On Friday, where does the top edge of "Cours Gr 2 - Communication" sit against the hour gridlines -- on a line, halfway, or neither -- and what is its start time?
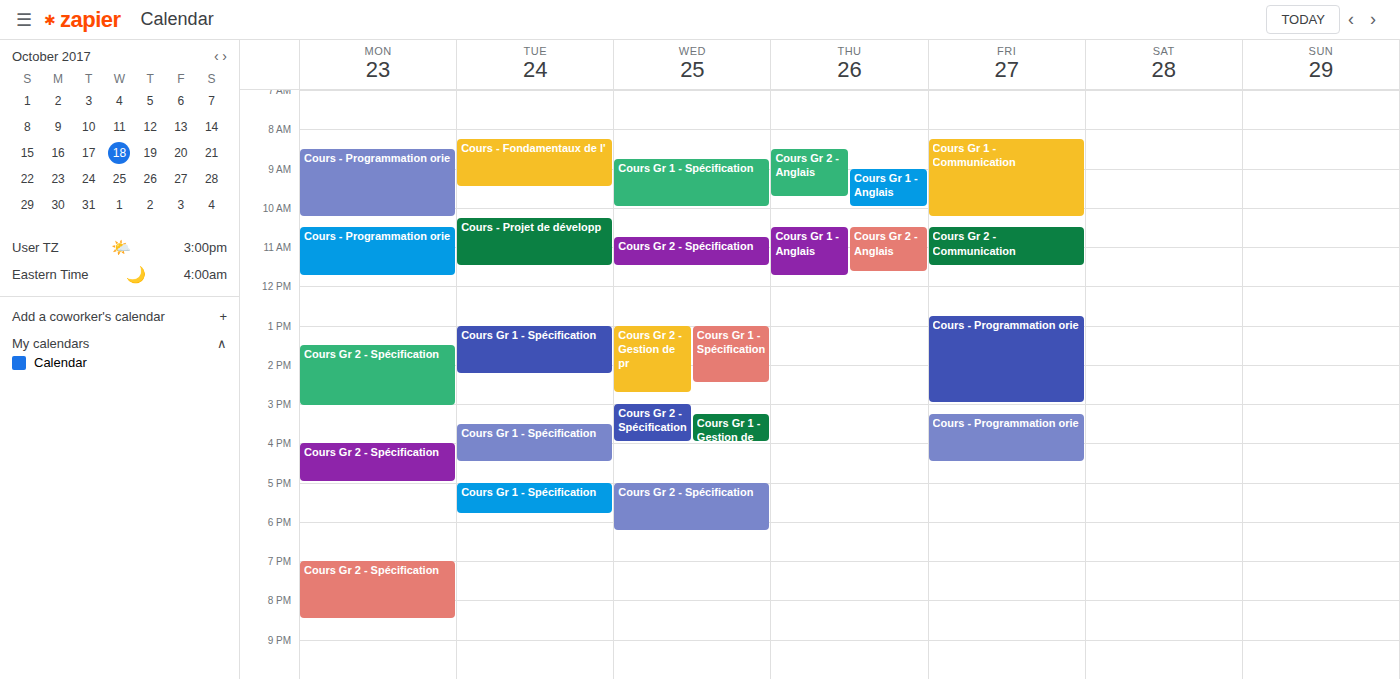
10:30 -- halfway between the 10:00 and 11:00 lines.